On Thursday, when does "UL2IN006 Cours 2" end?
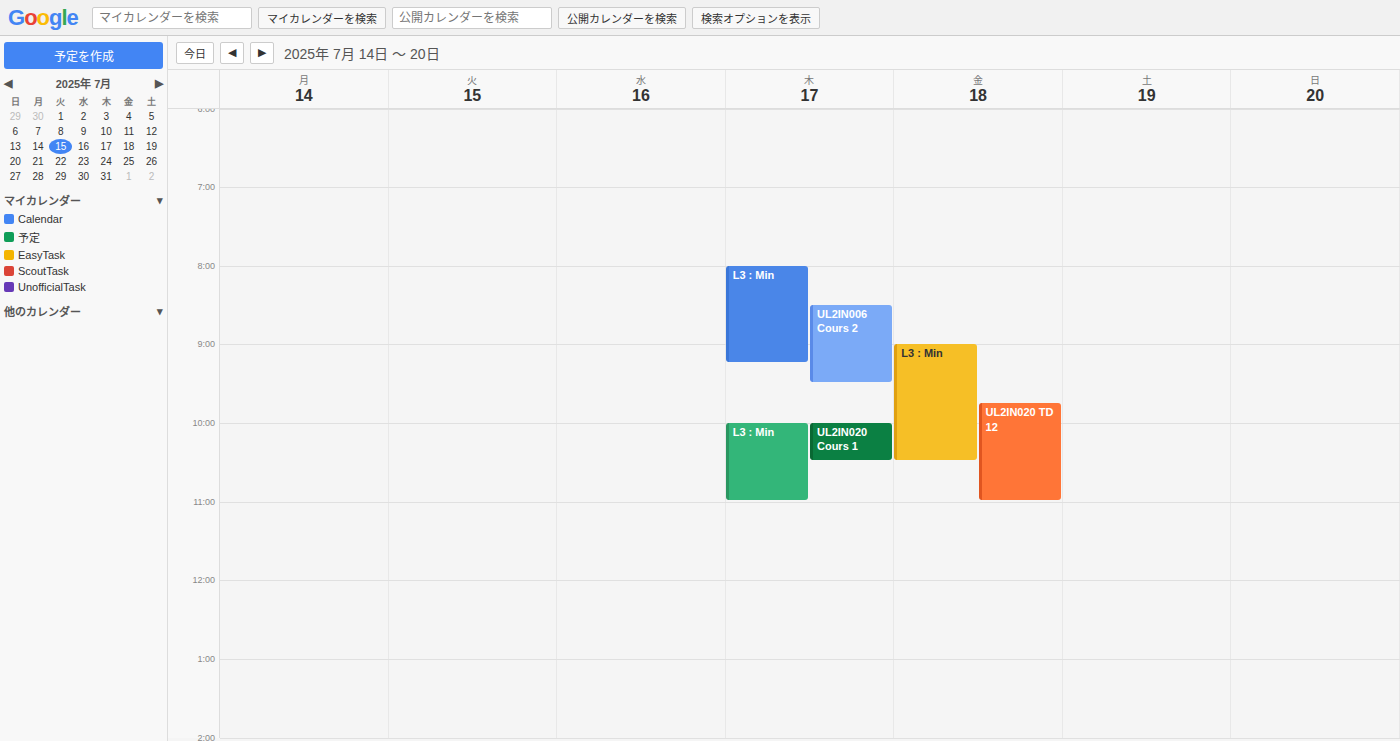
9:30 AM